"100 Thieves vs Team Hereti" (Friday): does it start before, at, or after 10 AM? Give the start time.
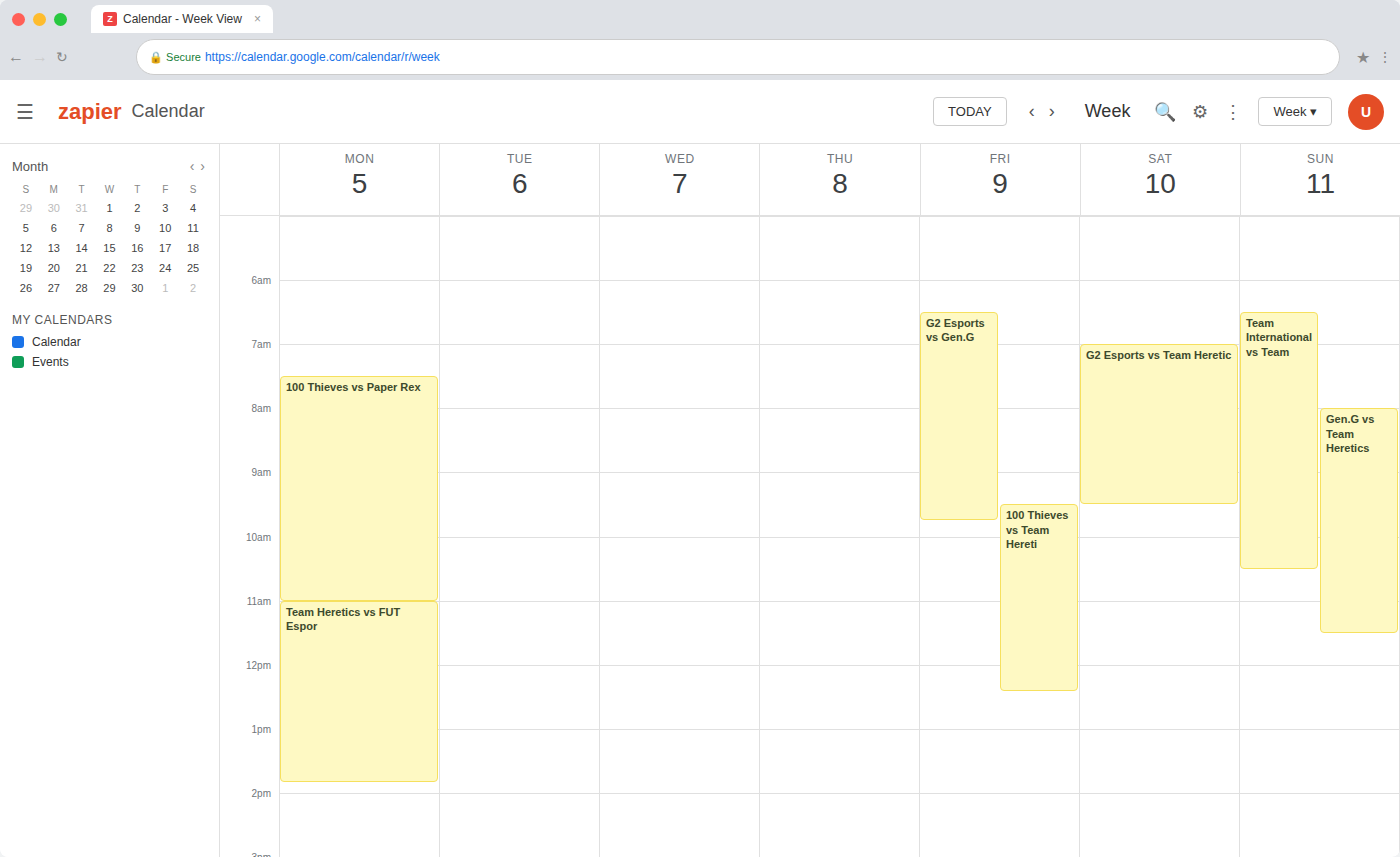
9:30 AM -- before 10 AM, 30 minutes above the 10 AM line.